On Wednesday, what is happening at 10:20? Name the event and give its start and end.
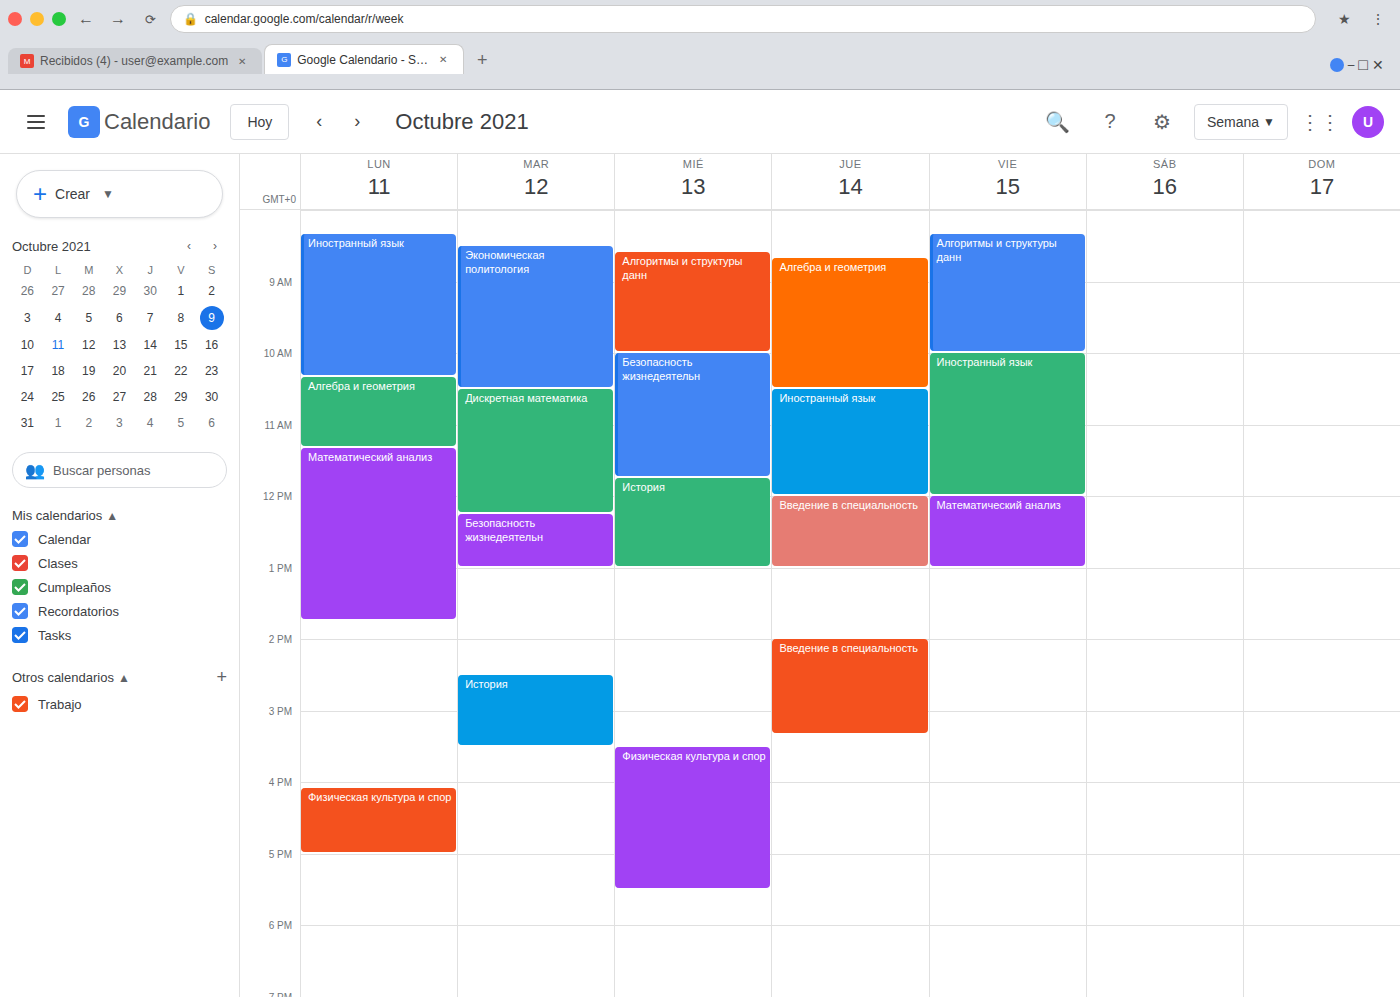
"Безопасность жизнедеятельн", 10:00 to 11:45